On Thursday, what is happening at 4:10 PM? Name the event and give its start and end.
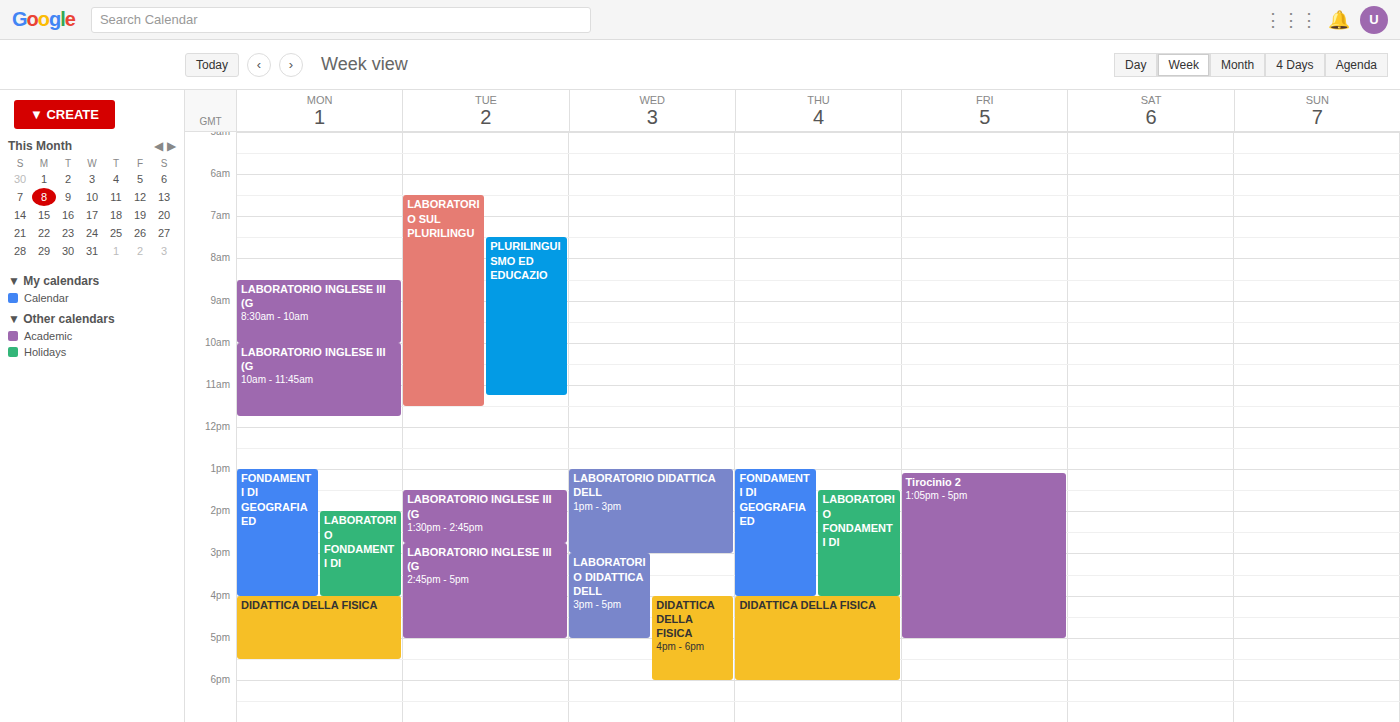
"DIDATTICA DELLA FISICA", 4:00 PM to 6:00 PM